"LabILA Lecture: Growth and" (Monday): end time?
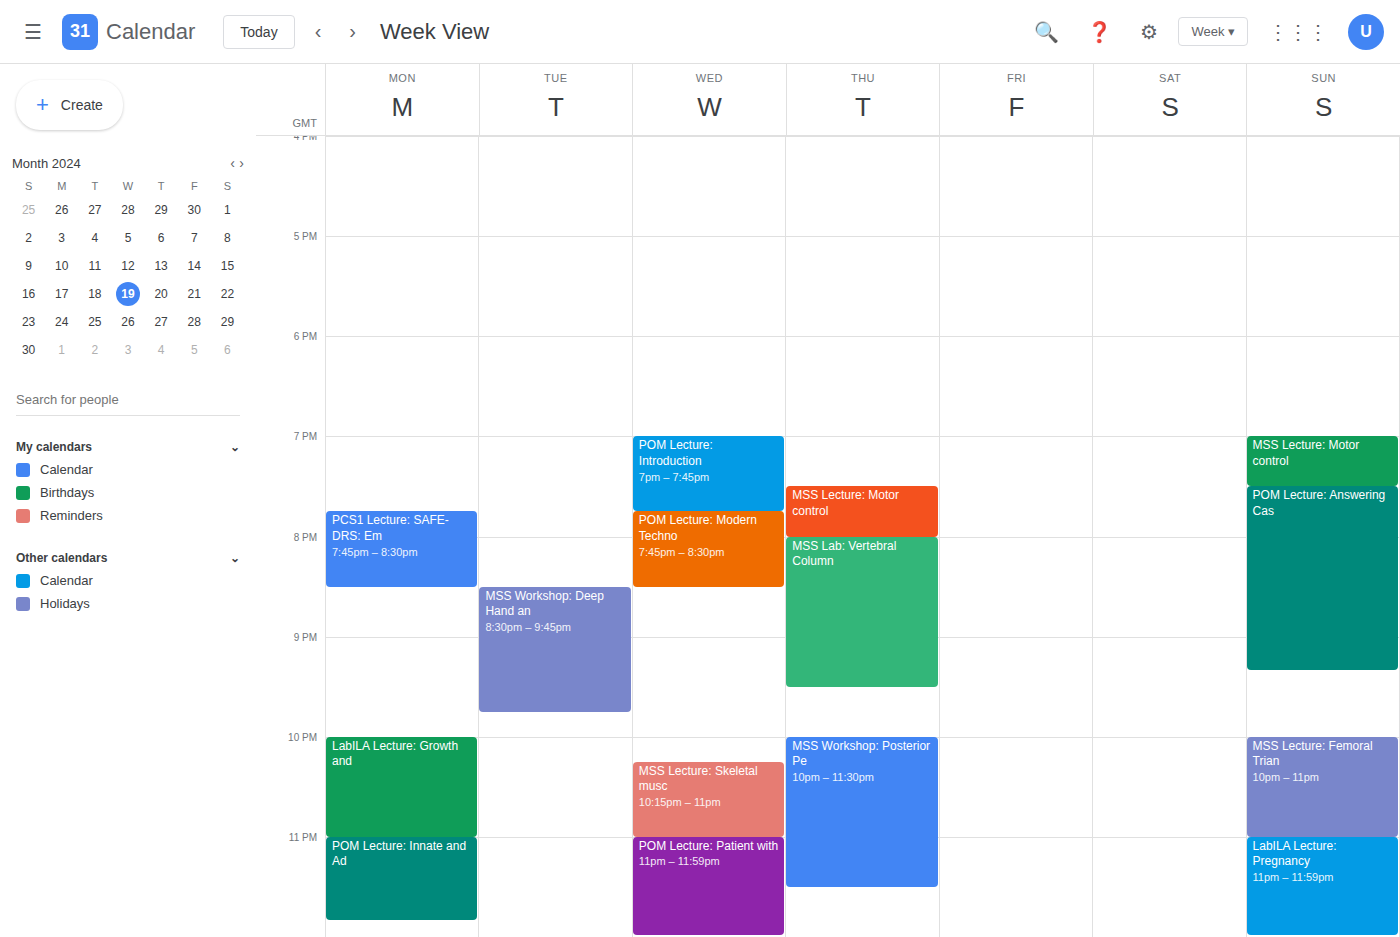
11:00 PM